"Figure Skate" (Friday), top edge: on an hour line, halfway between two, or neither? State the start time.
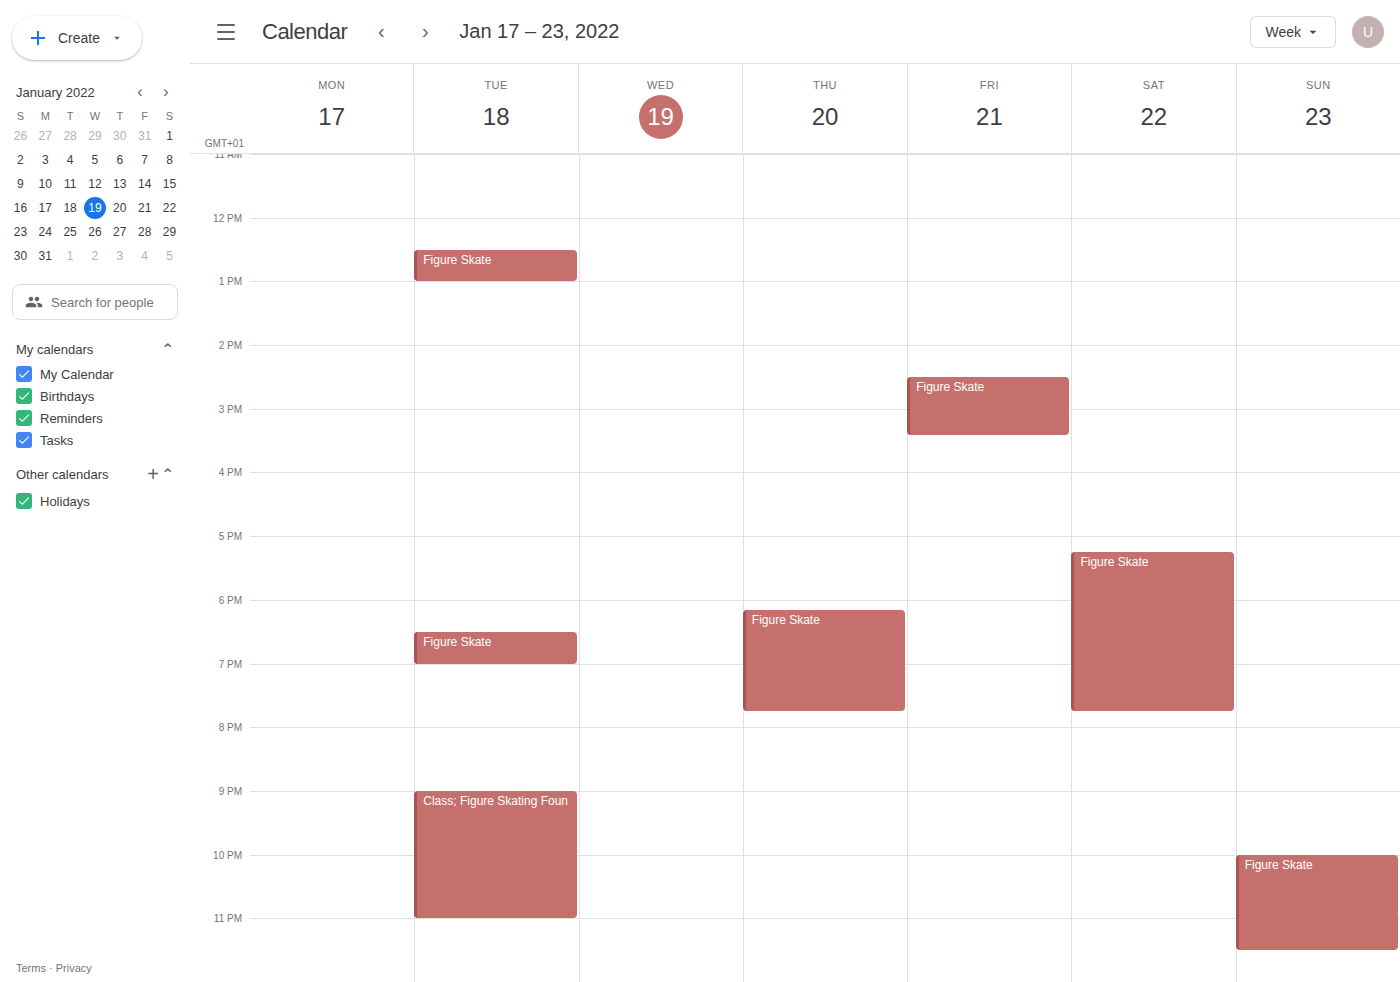
2:30 PM -- halfway between the 2 PM and 3 PM lines.